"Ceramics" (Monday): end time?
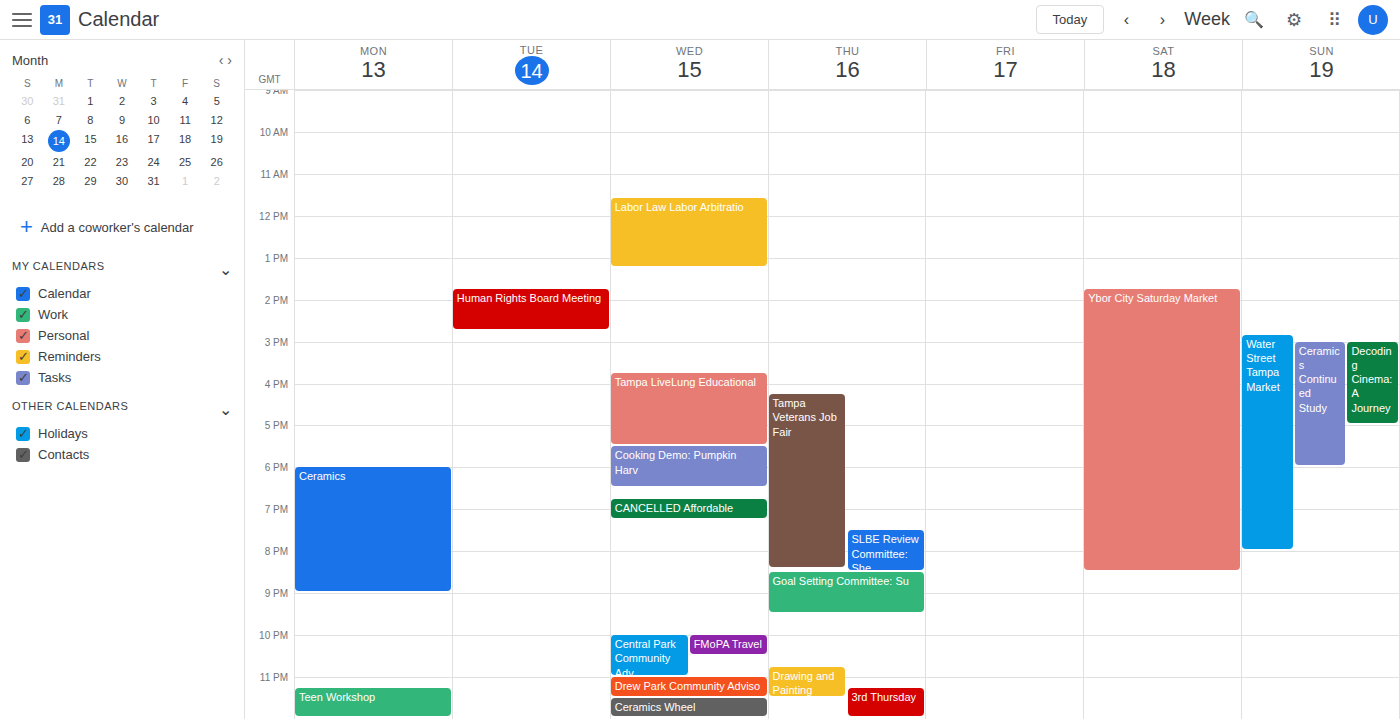
9:00 PM